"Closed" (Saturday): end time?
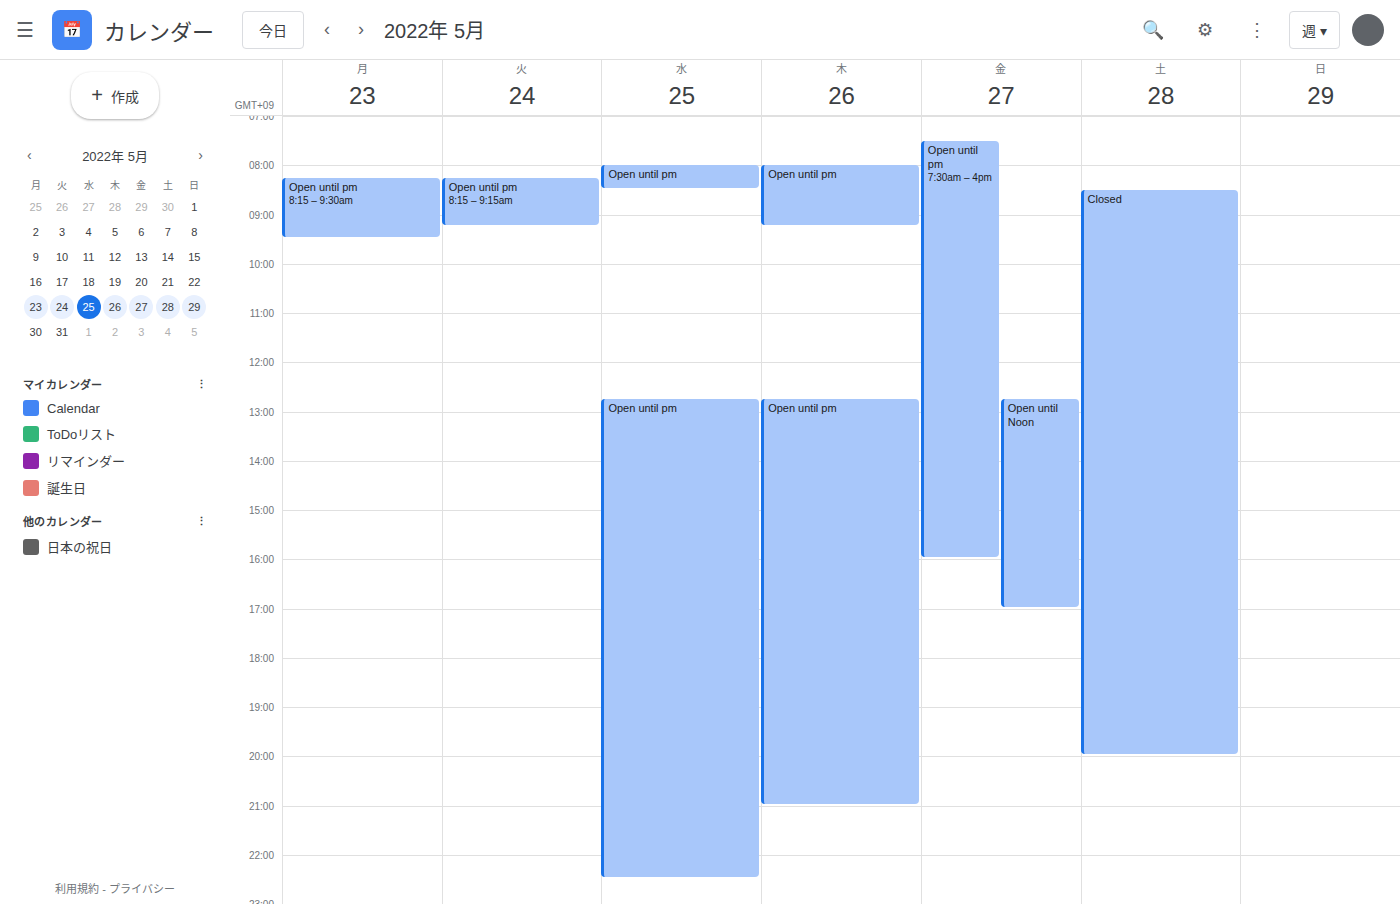
8:00 PM